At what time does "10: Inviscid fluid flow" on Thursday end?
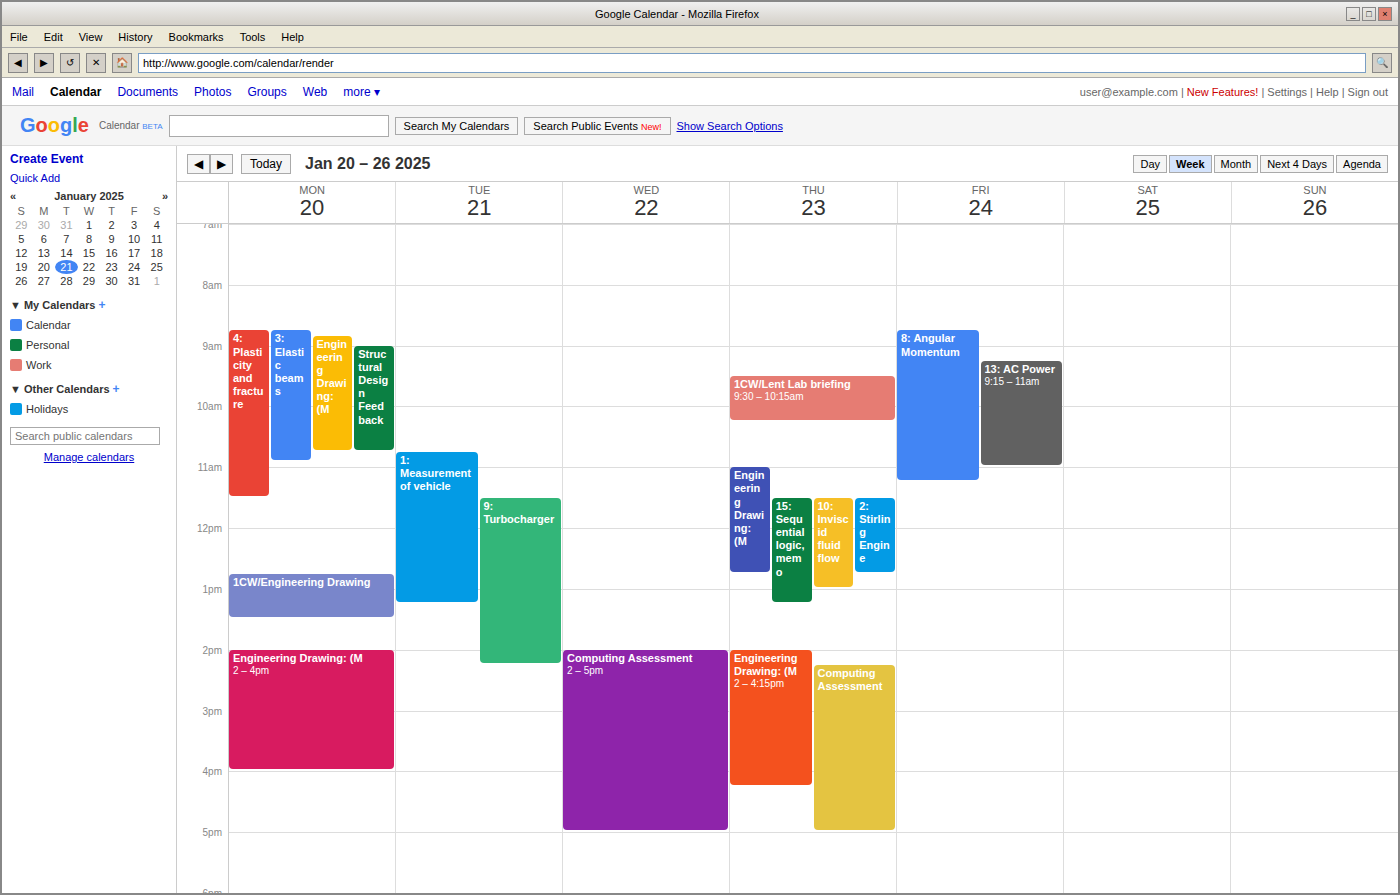
1:00 PM